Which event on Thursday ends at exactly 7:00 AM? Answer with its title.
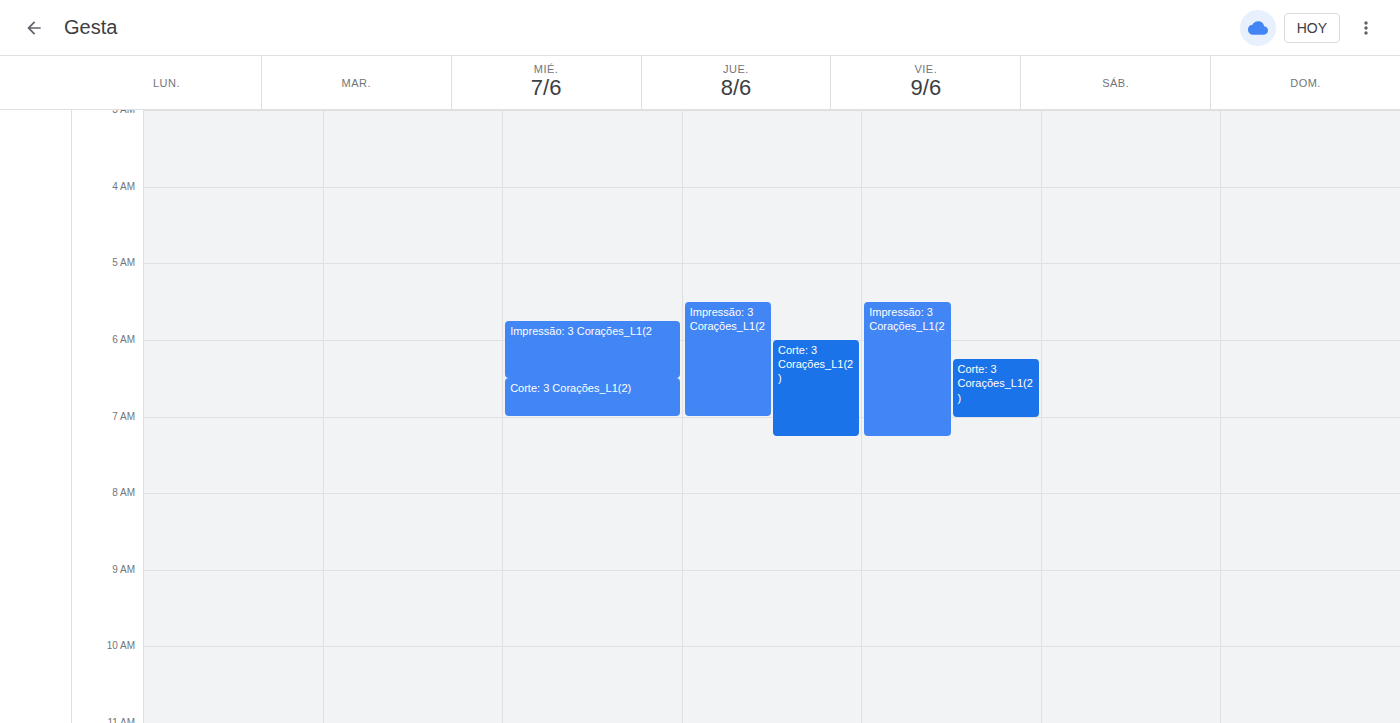
"Impressão: 3 Corações_L1(2"